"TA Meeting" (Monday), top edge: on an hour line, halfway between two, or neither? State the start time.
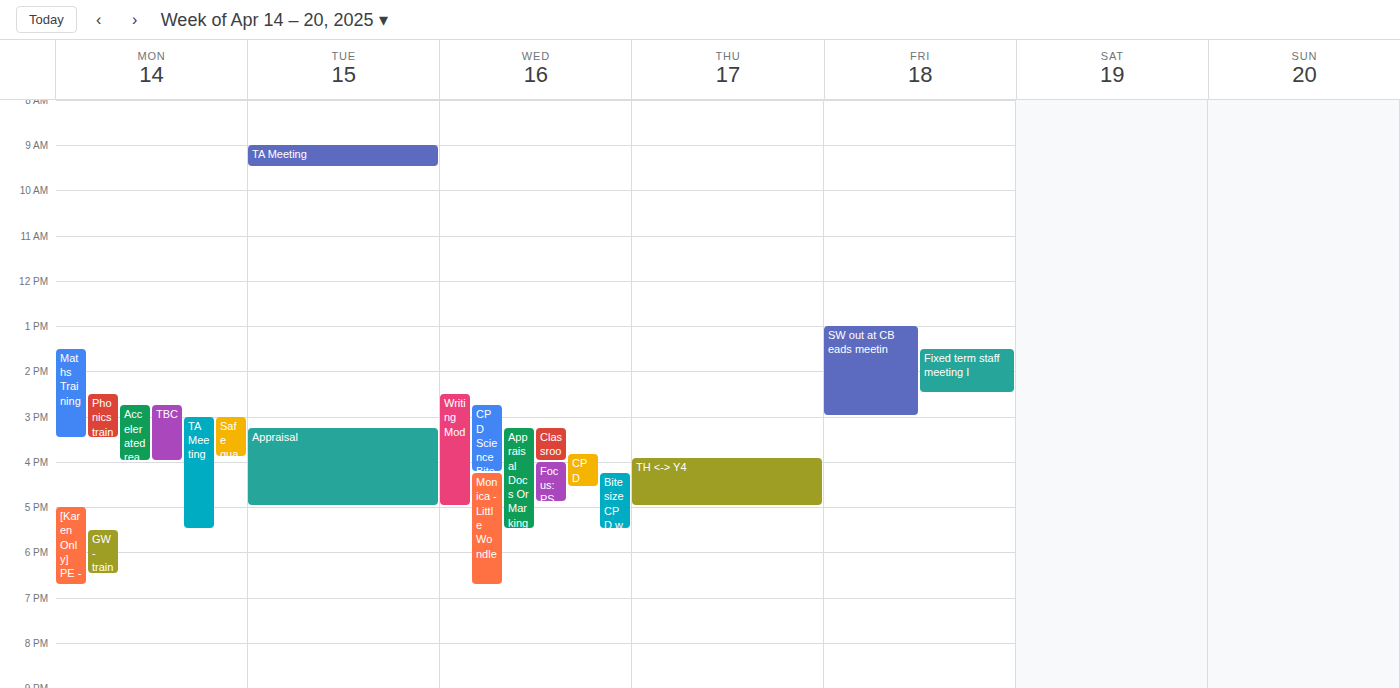
3:00 PM -- exactly on the 3 PM line.